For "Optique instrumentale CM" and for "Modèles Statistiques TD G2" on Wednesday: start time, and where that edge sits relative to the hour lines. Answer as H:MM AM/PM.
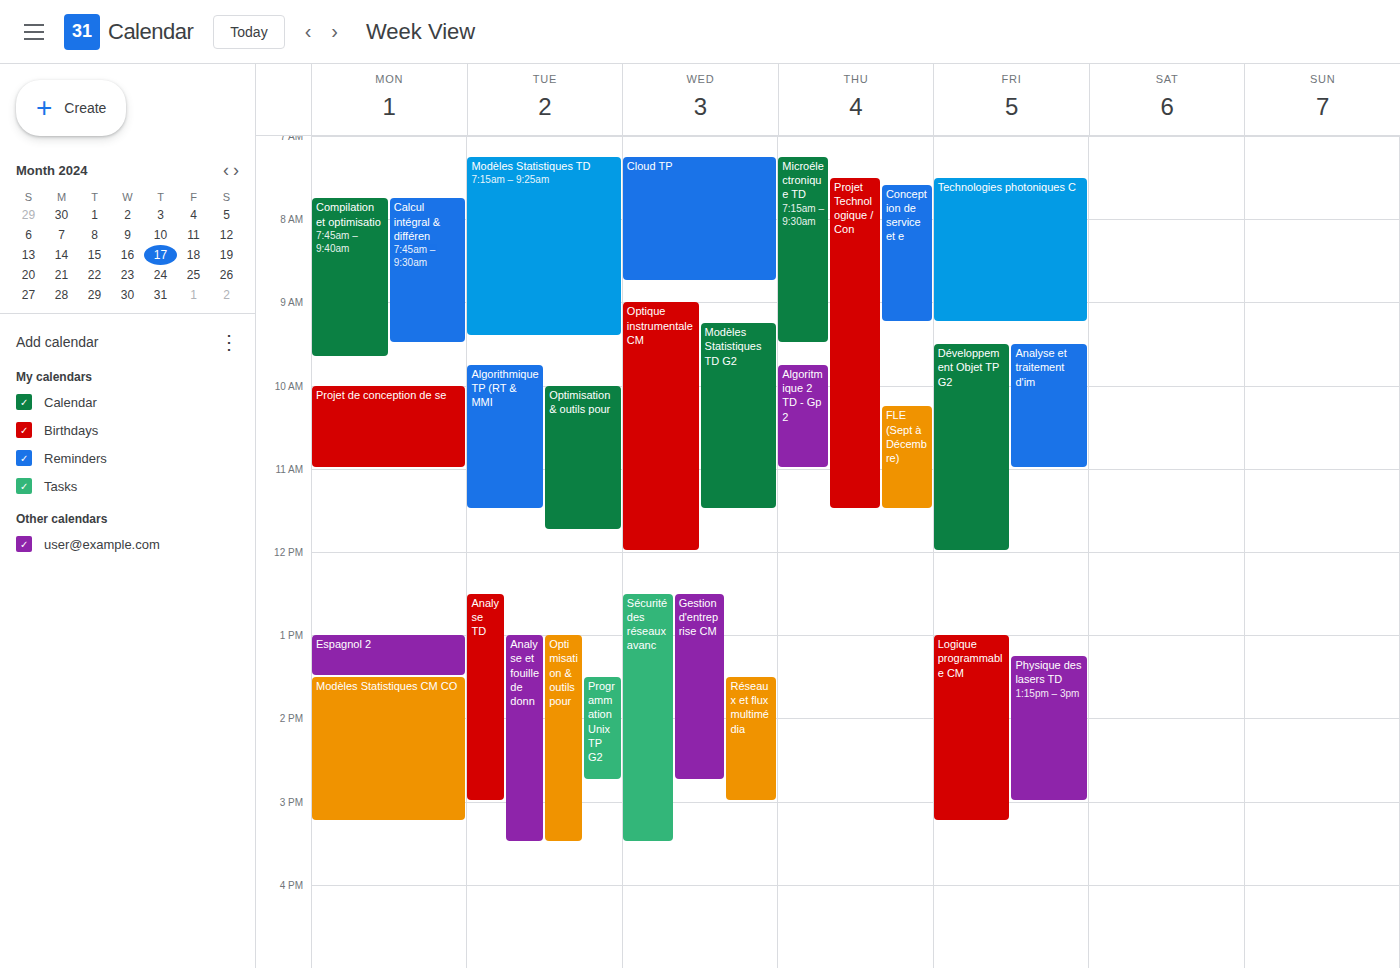
"Optique instrumentale CM": 9:00 AM, exactly on the 9 AM line. "Modèles Statistiques TD G2": 9:15 AM, neither: a quarter of the way from the 9 AM line to the 10 AM line.